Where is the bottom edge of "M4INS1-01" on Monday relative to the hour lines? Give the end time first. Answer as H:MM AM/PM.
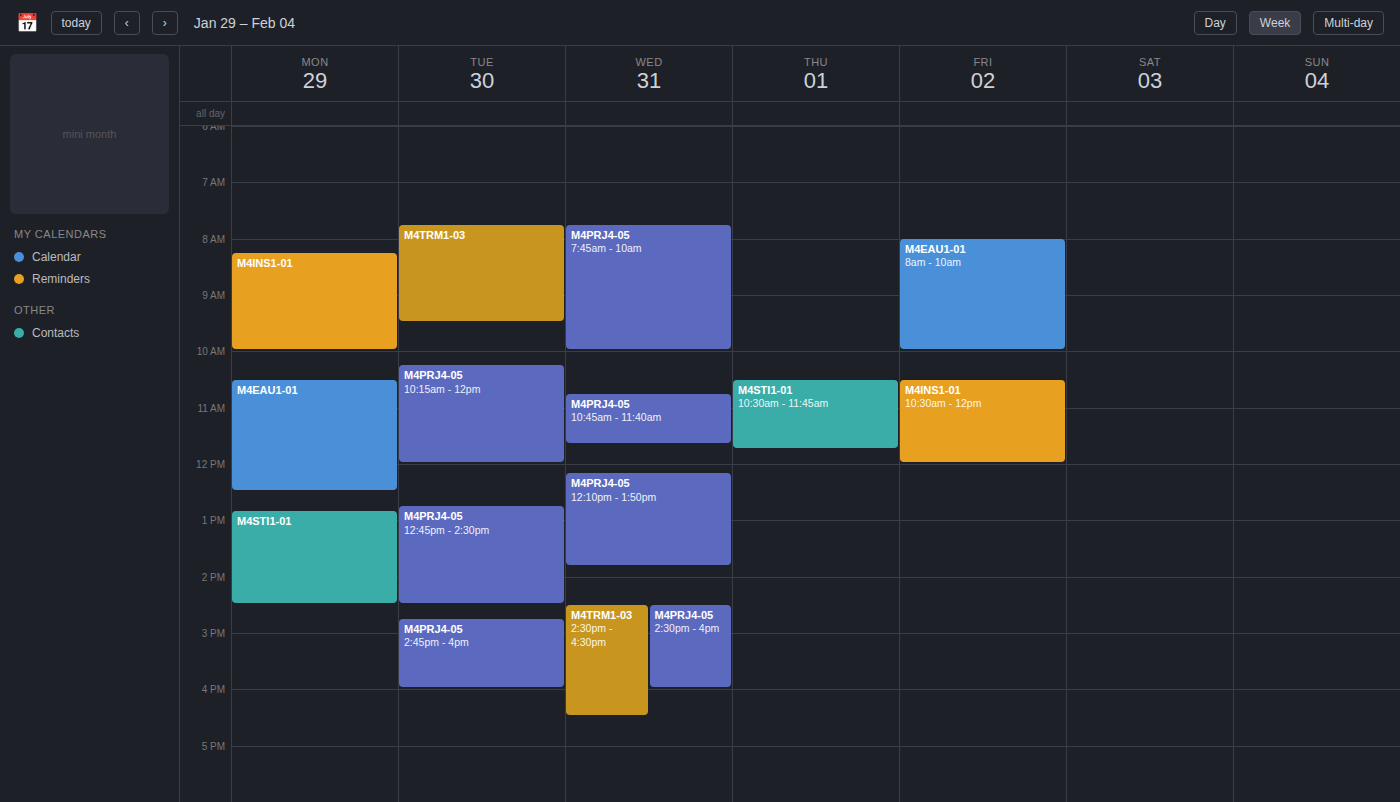
10:00 AM -- exactly on the 10 AM line.